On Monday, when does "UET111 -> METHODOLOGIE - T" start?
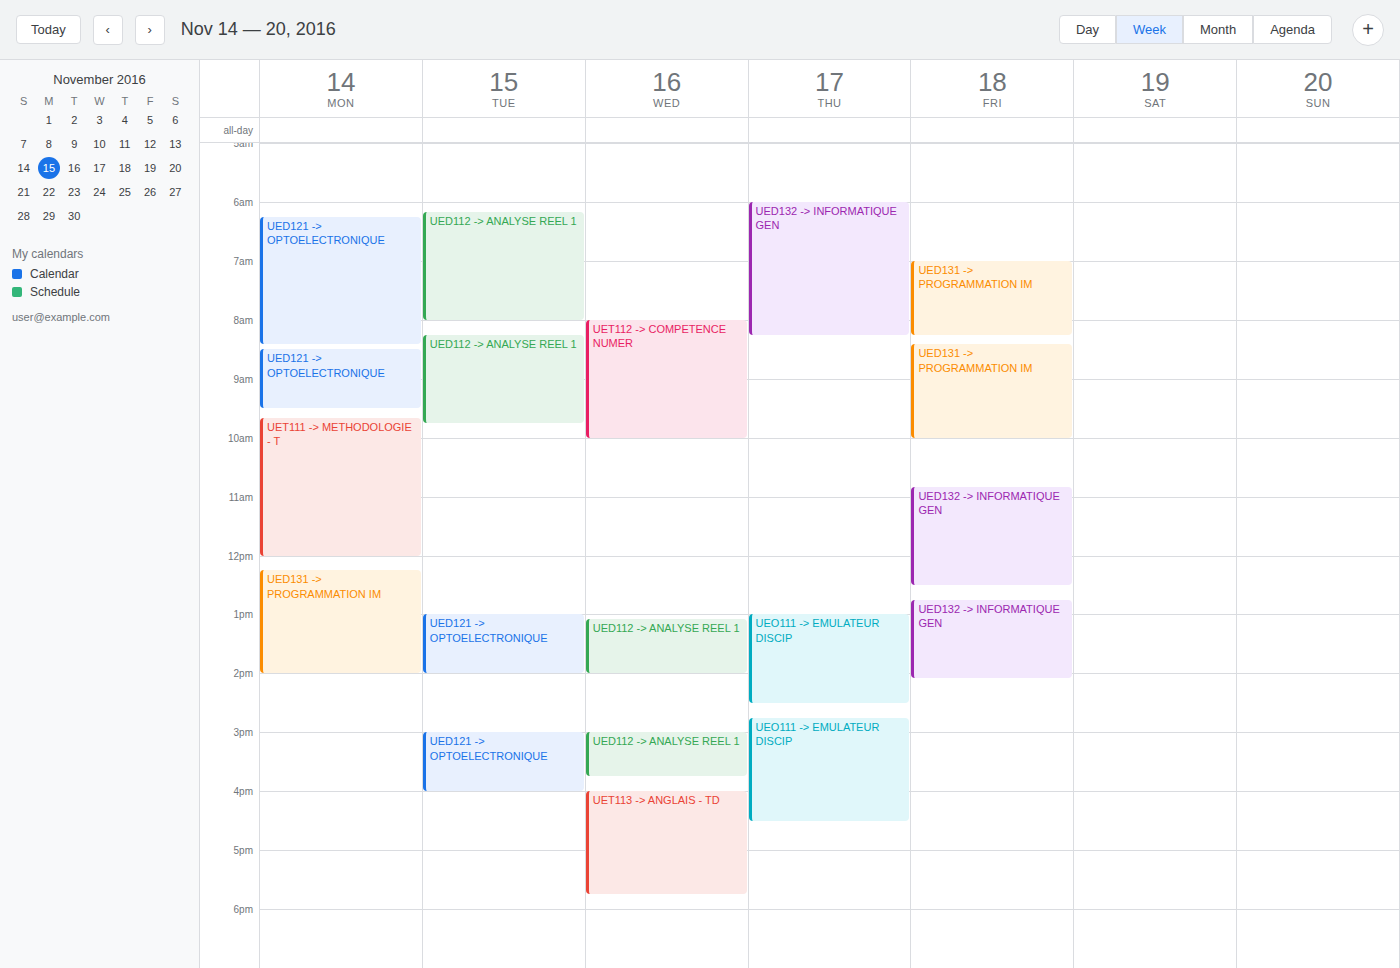
9:40 AM